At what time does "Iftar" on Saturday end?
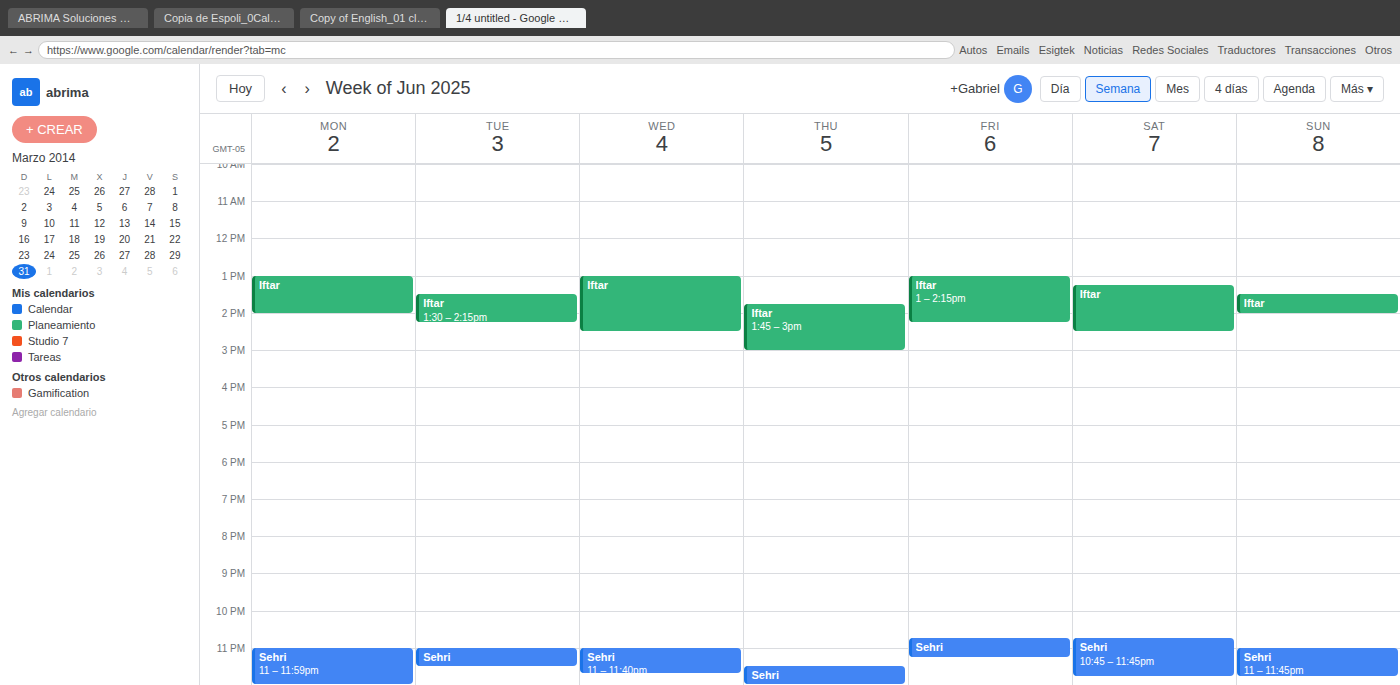
2:30 PM